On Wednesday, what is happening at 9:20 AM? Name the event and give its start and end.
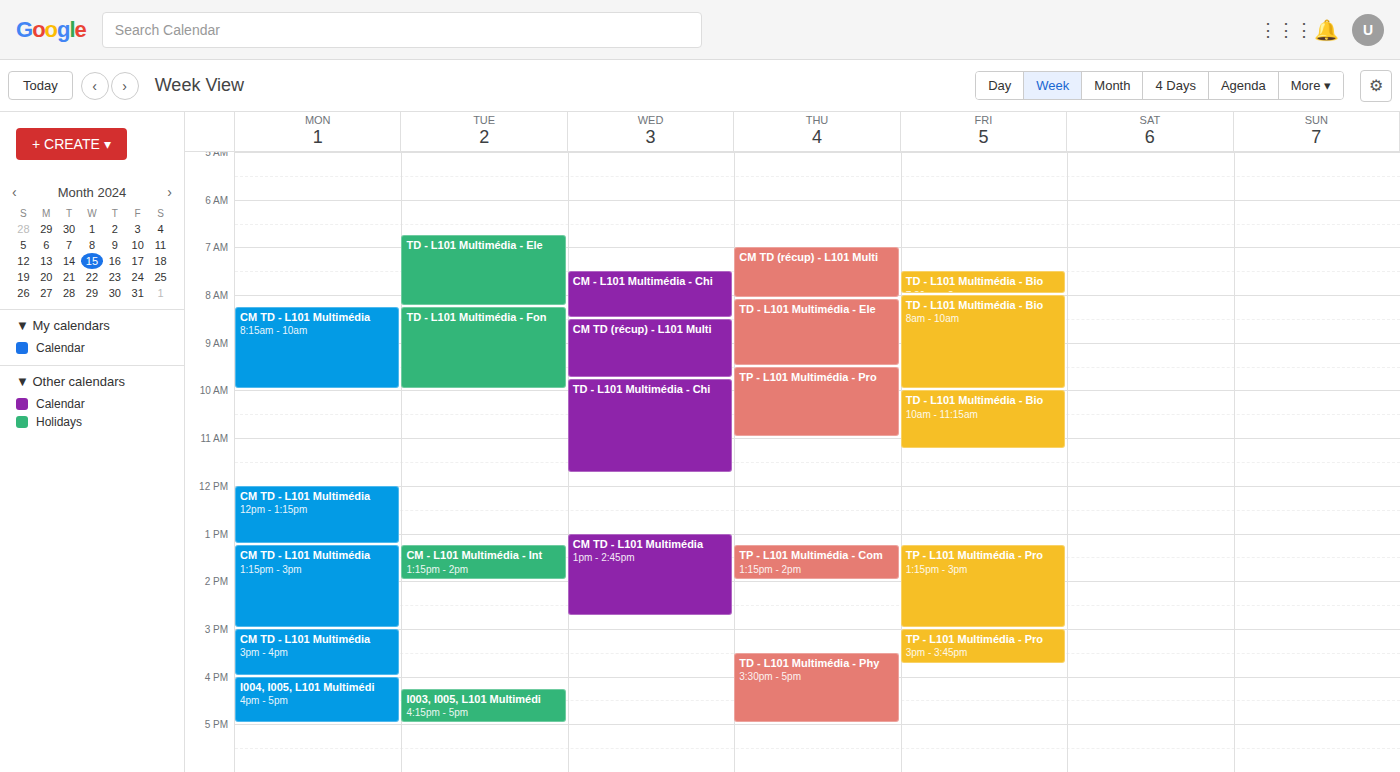
"CM TD (récup) - L101 Multi", 8:30 AM to 9:45 AM